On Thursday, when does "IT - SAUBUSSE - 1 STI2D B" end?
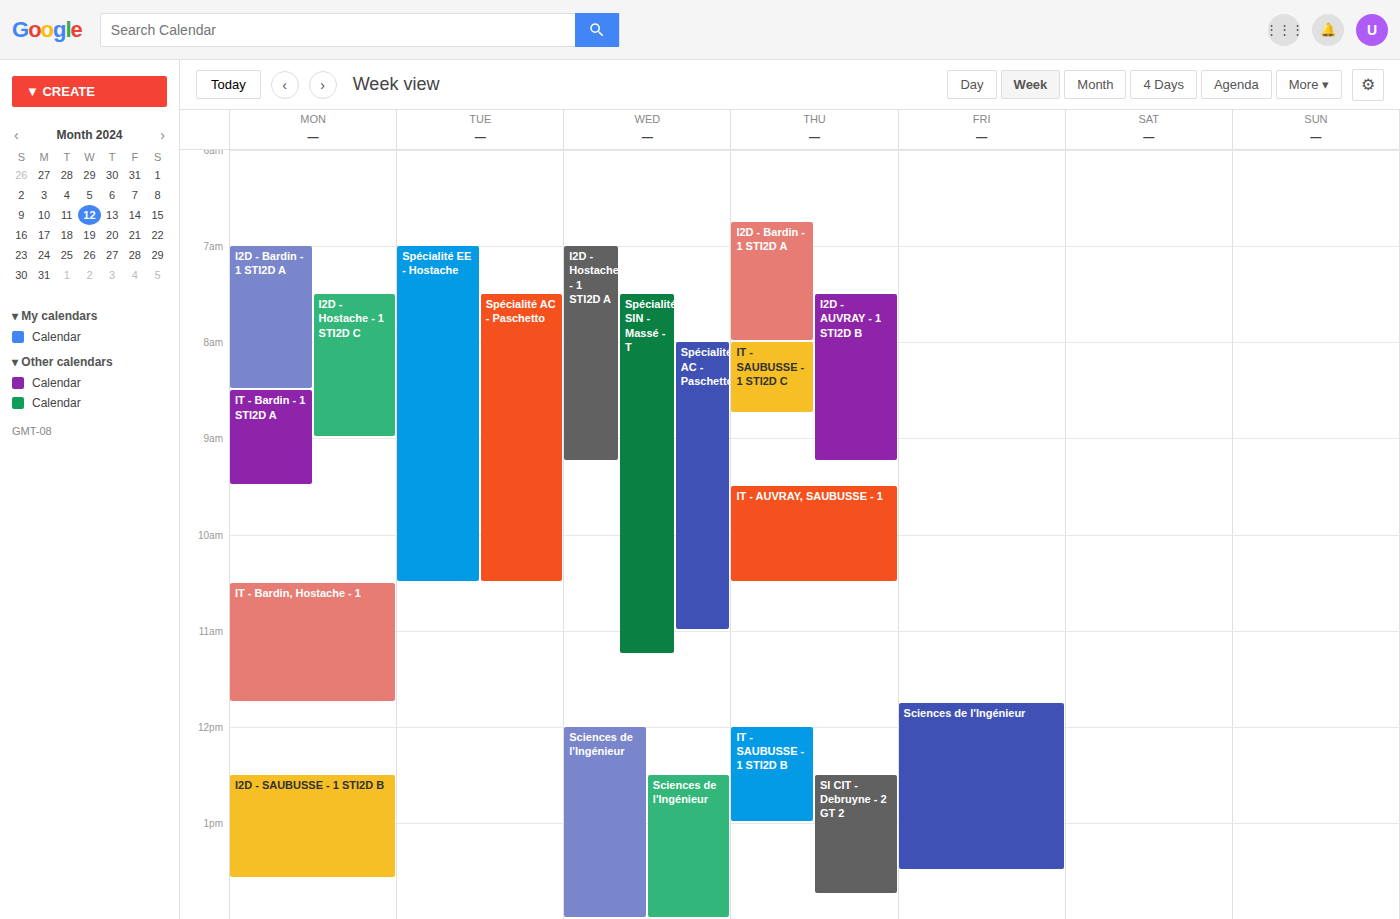
1:00 PM